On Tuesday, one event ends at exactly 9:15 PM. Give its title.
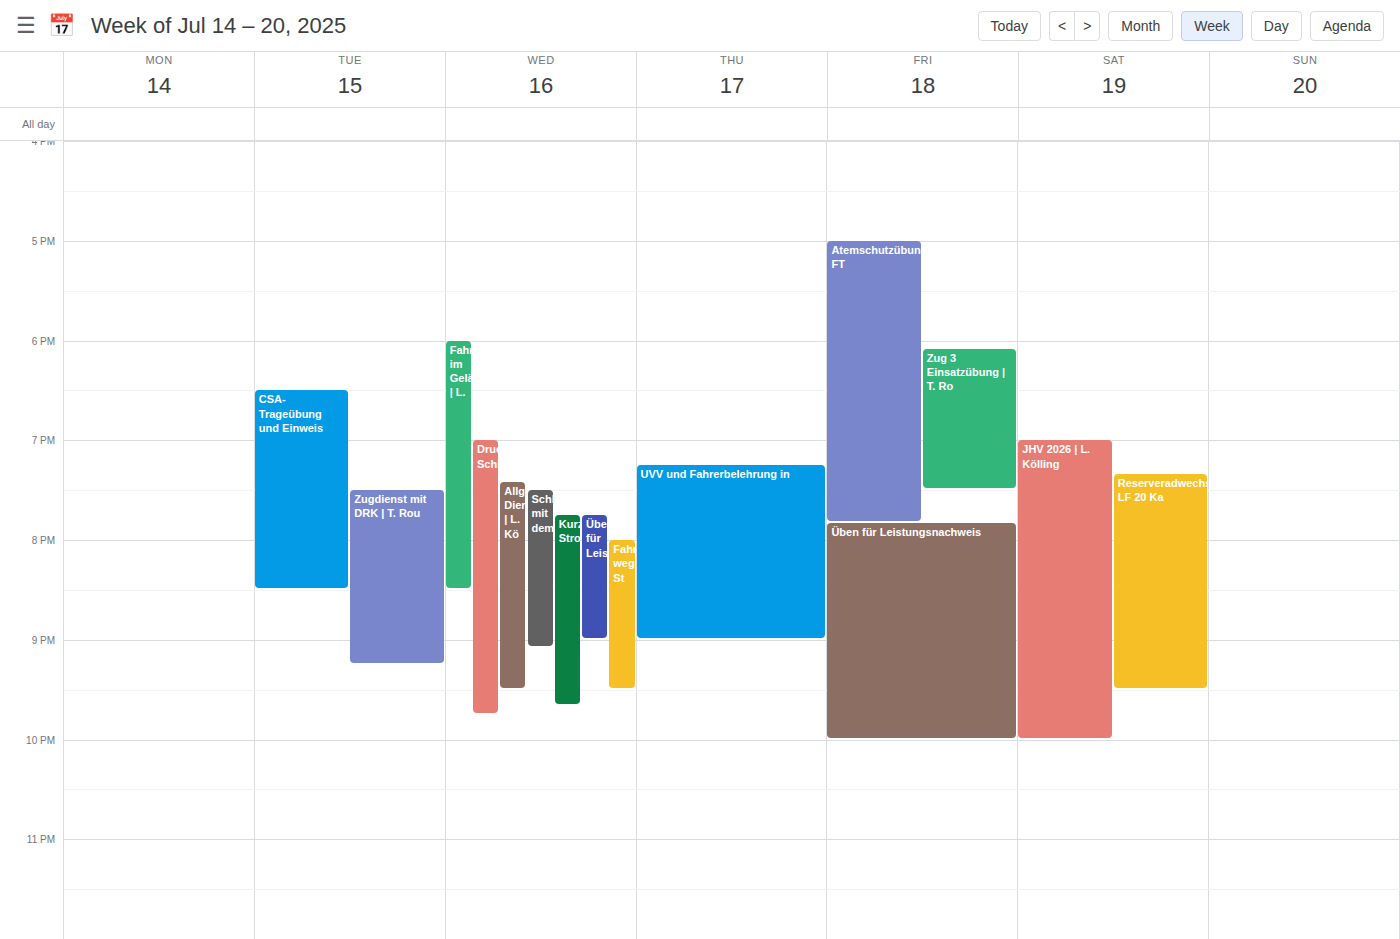
"Zugdienst mit DRK | T. Rou"